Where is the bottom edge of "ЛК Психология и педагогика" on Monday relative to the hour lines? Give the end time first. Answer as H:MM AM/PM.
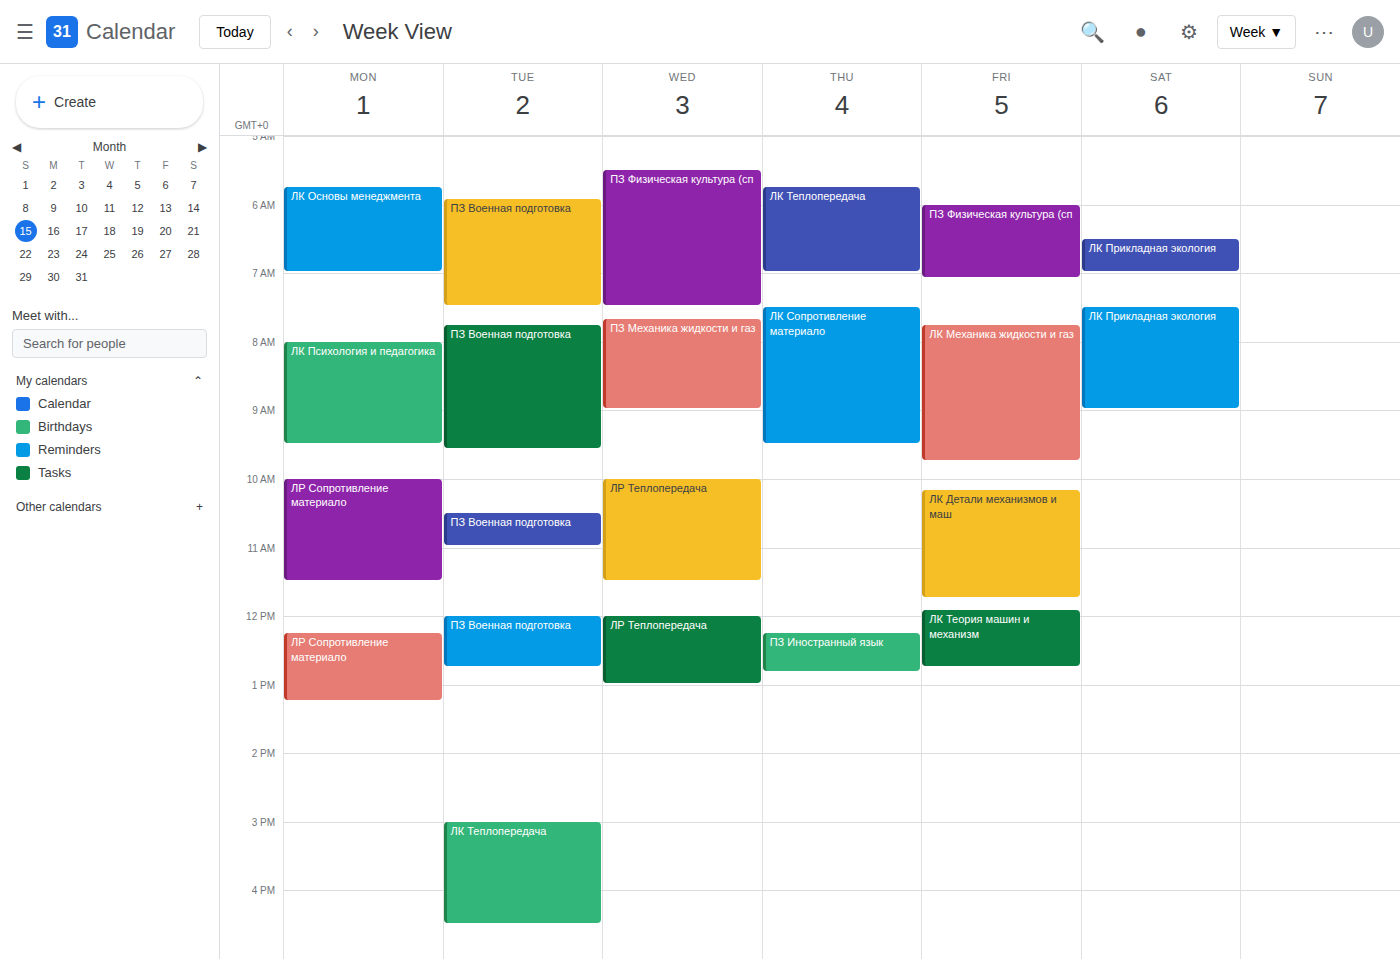
9:30 AM -- halfway between the 9 AM and 10 AM lines.